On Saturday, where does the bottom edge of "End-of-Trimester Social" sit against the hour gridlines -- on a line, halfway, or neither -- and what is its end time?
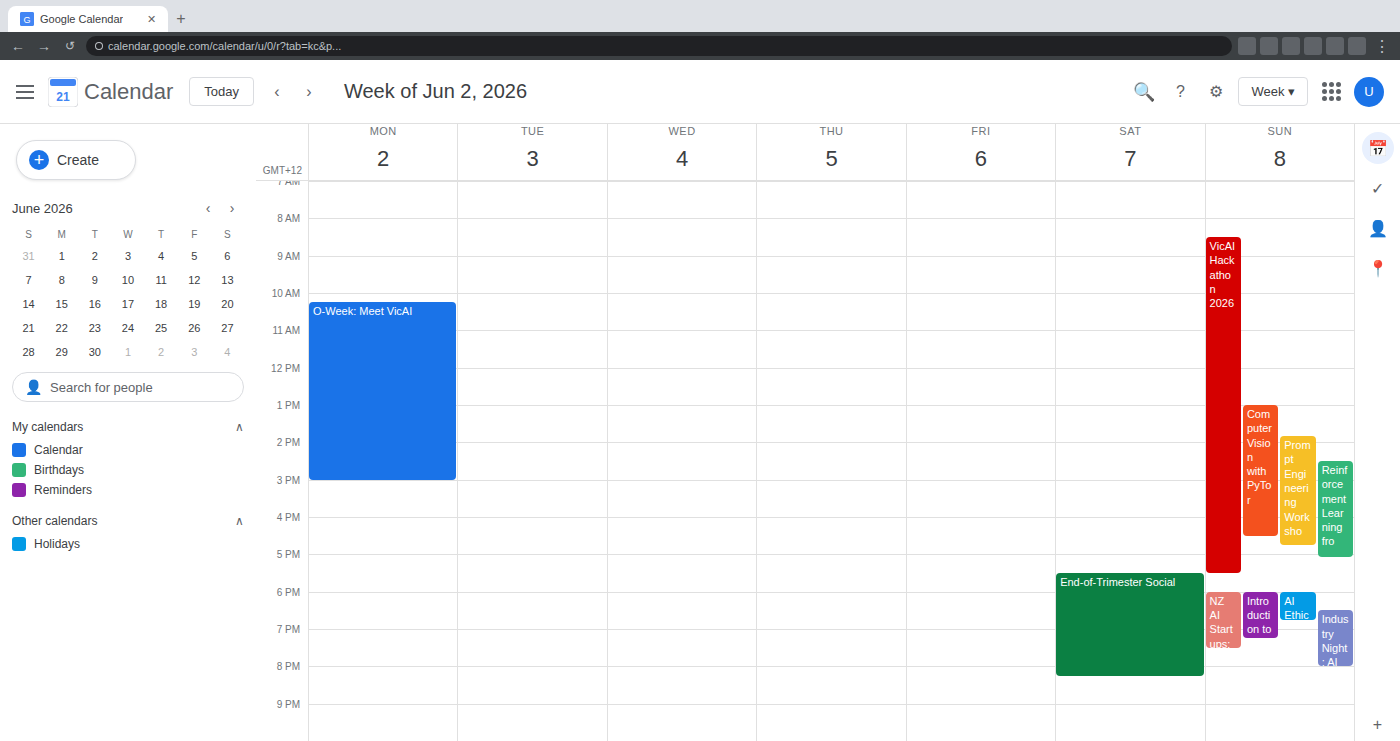
8:15 PM -- neither: a quarter of the way from the 8 PM line to the 9 PM line.